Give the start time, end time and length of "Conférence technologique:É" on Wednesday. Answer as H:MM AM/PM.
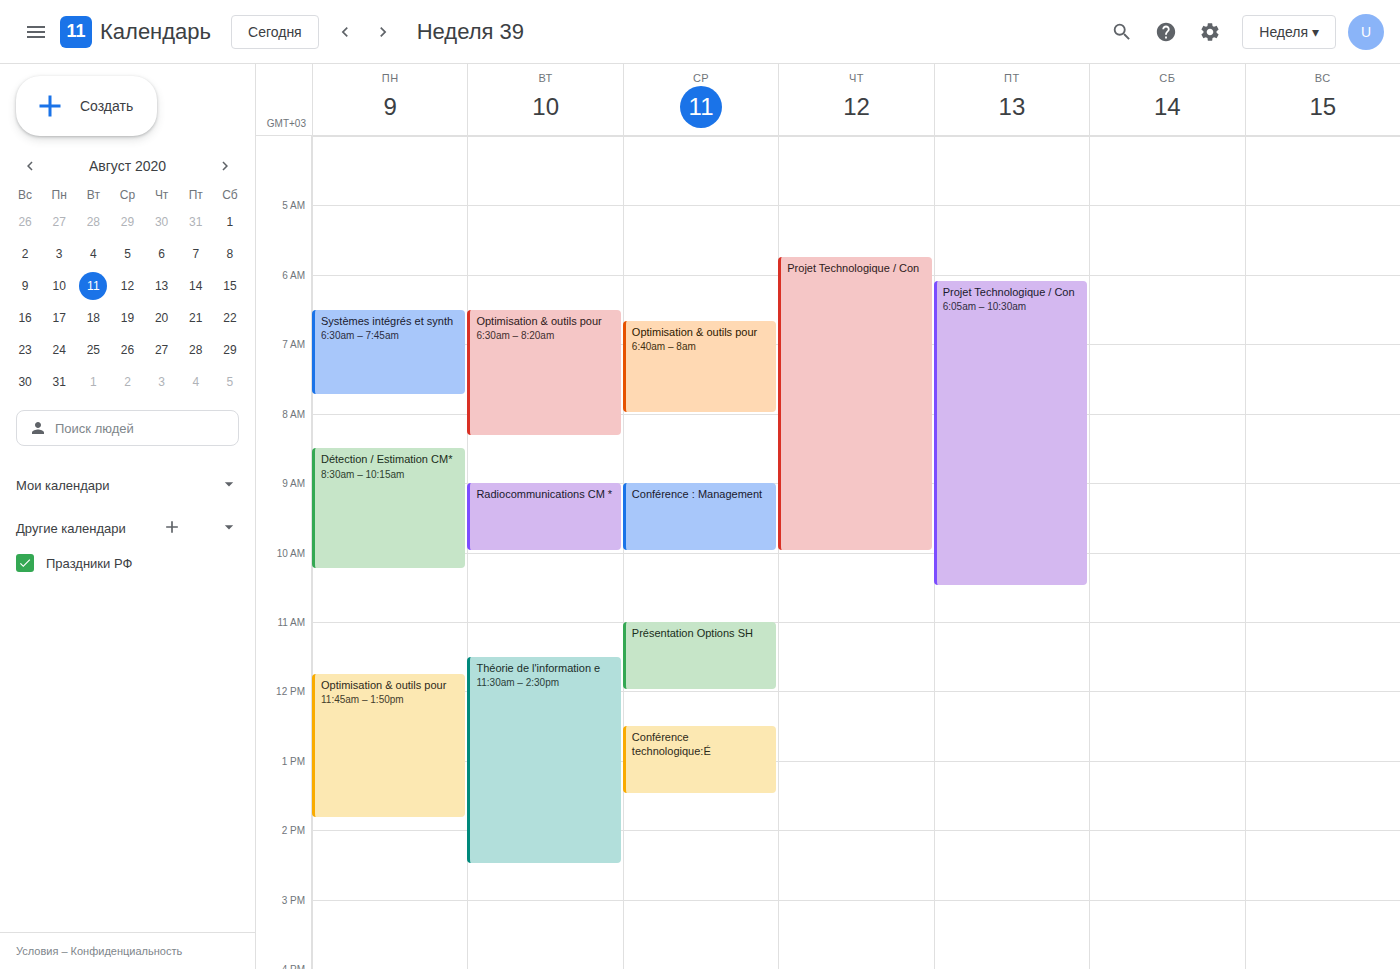
12:30 PM to 1:30 PM, 1 hour